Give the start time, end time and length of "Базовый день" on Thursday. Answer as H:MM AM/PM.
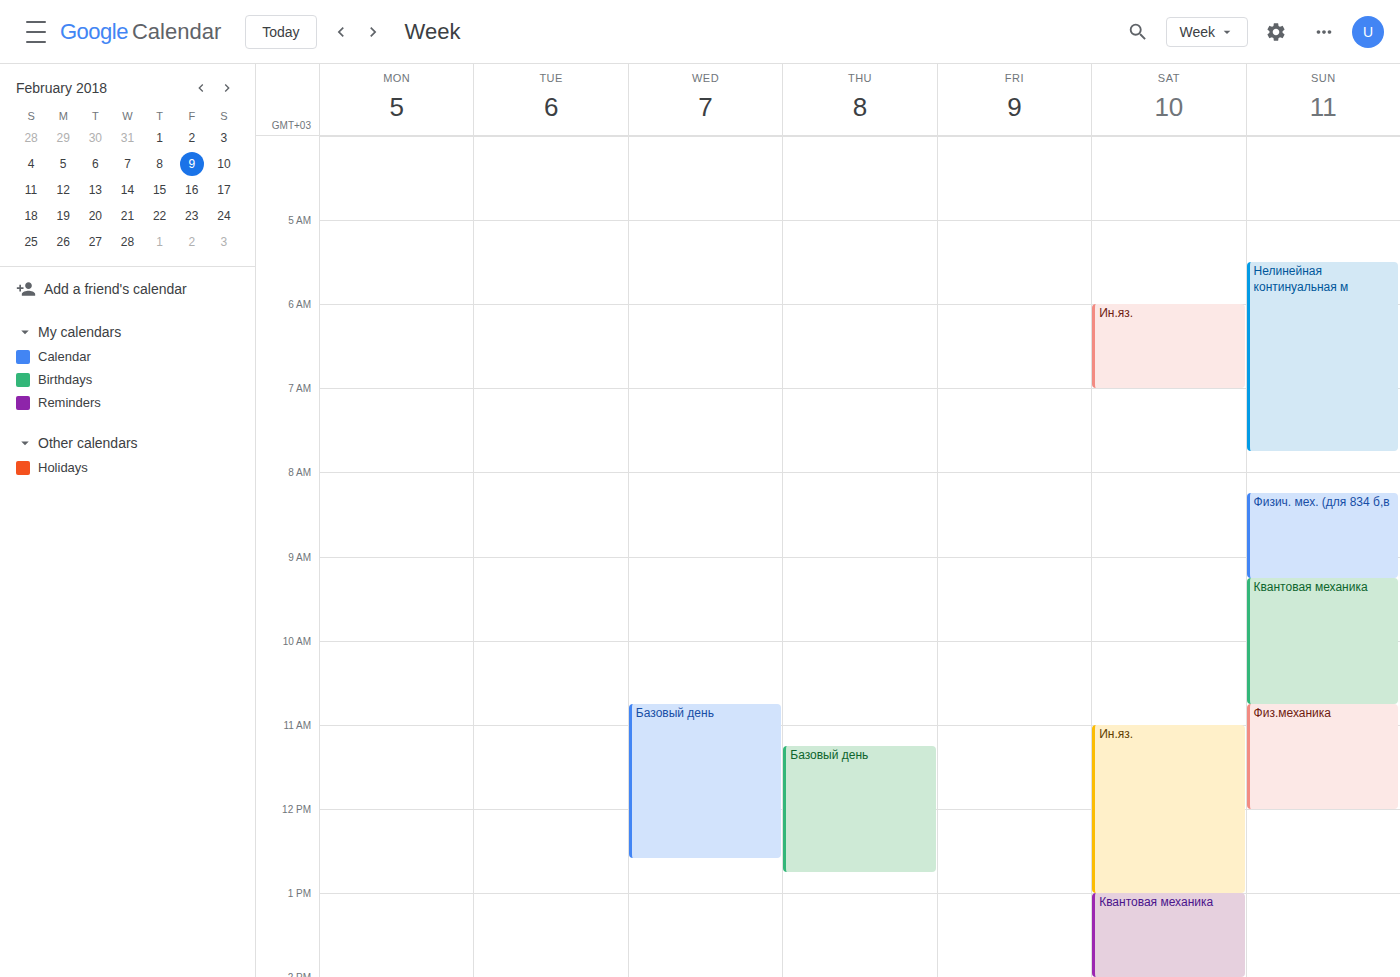
11:15 AM to 12:45 PM, 1 hour 30 minutes